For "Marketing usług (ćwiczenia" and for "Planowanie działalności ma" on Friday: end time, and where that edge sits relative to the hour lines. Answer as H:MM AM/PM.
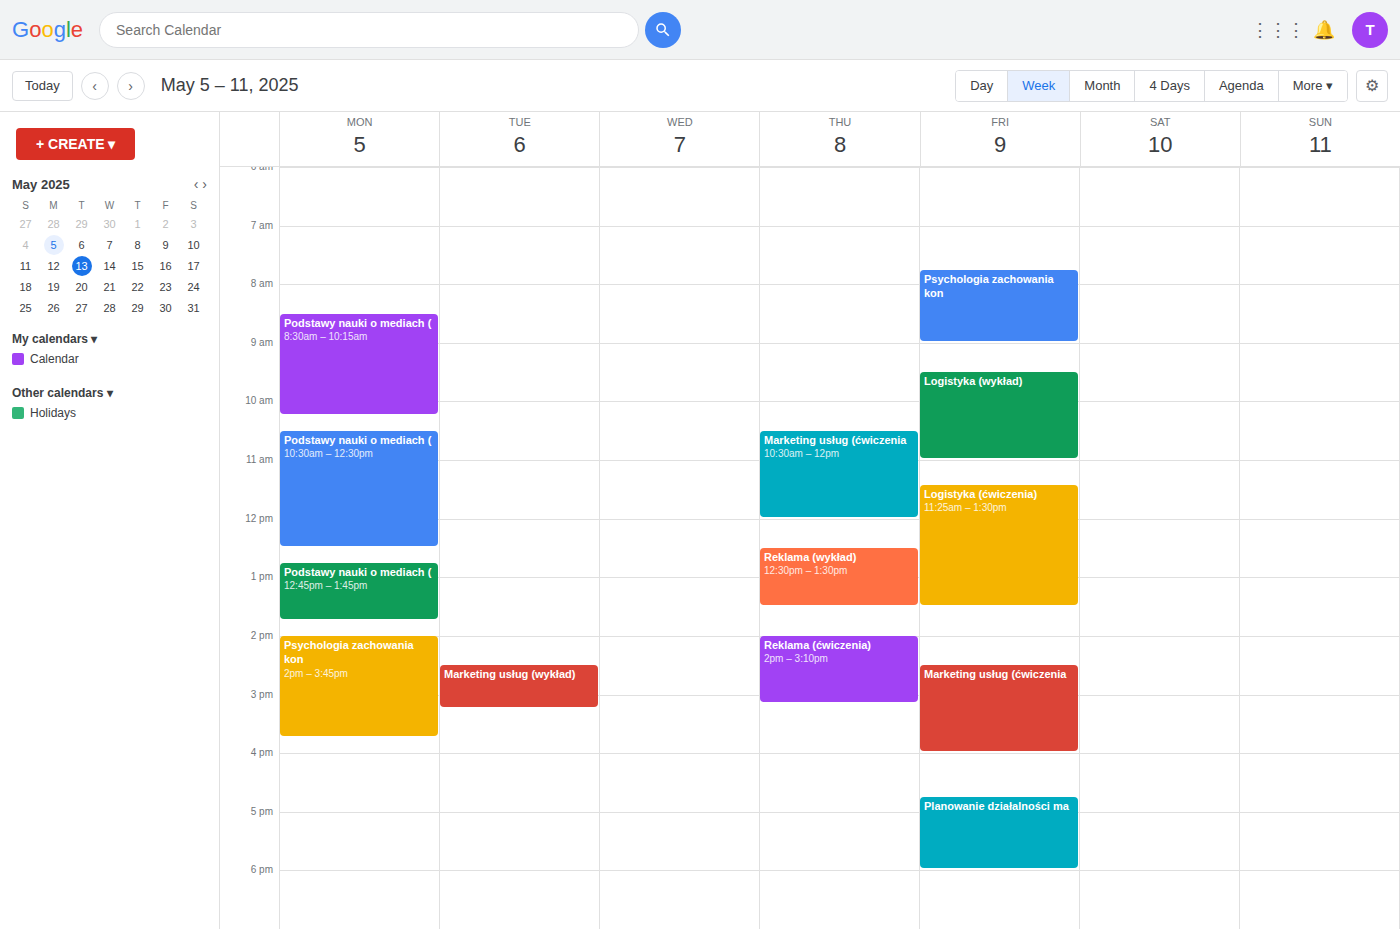
"Marketing usług (ćwiczenia": 4:00 PM, exactly on the 4 PM line. "Planowanie działalności ma": 6:00 PM, exactly on the 6 PM line.